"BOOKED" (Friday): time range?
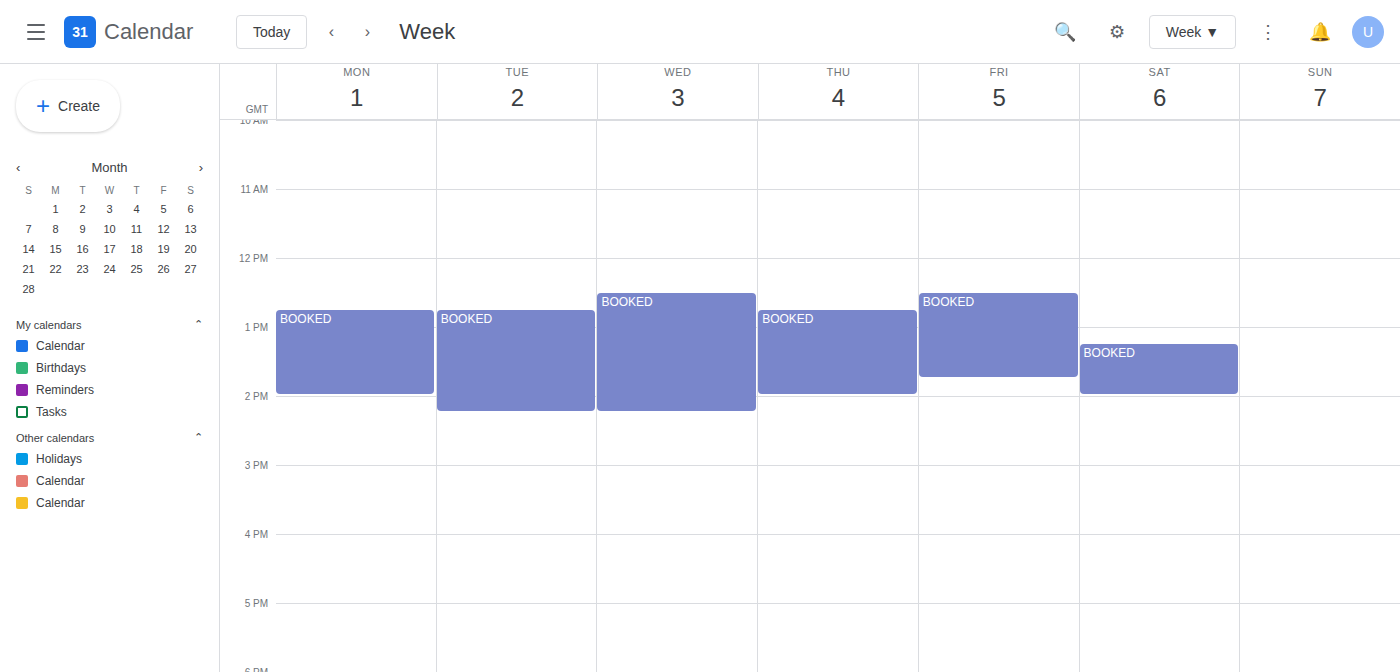
12:30 PM to 1:45 PM